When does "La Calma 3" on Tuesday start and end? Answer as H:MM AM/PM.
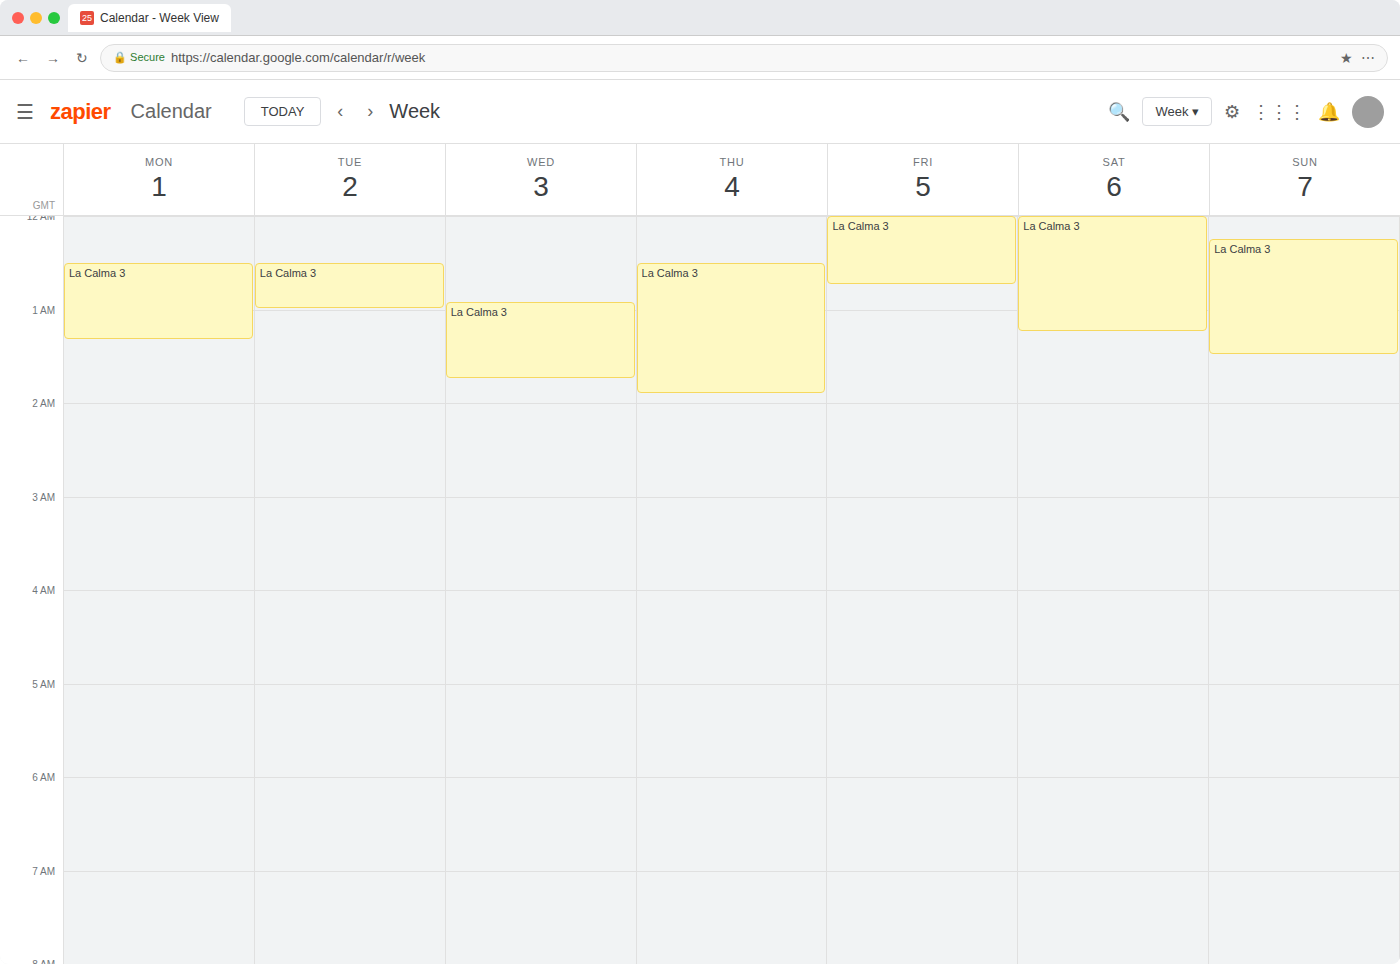
12:30 AM to 1:00 AM